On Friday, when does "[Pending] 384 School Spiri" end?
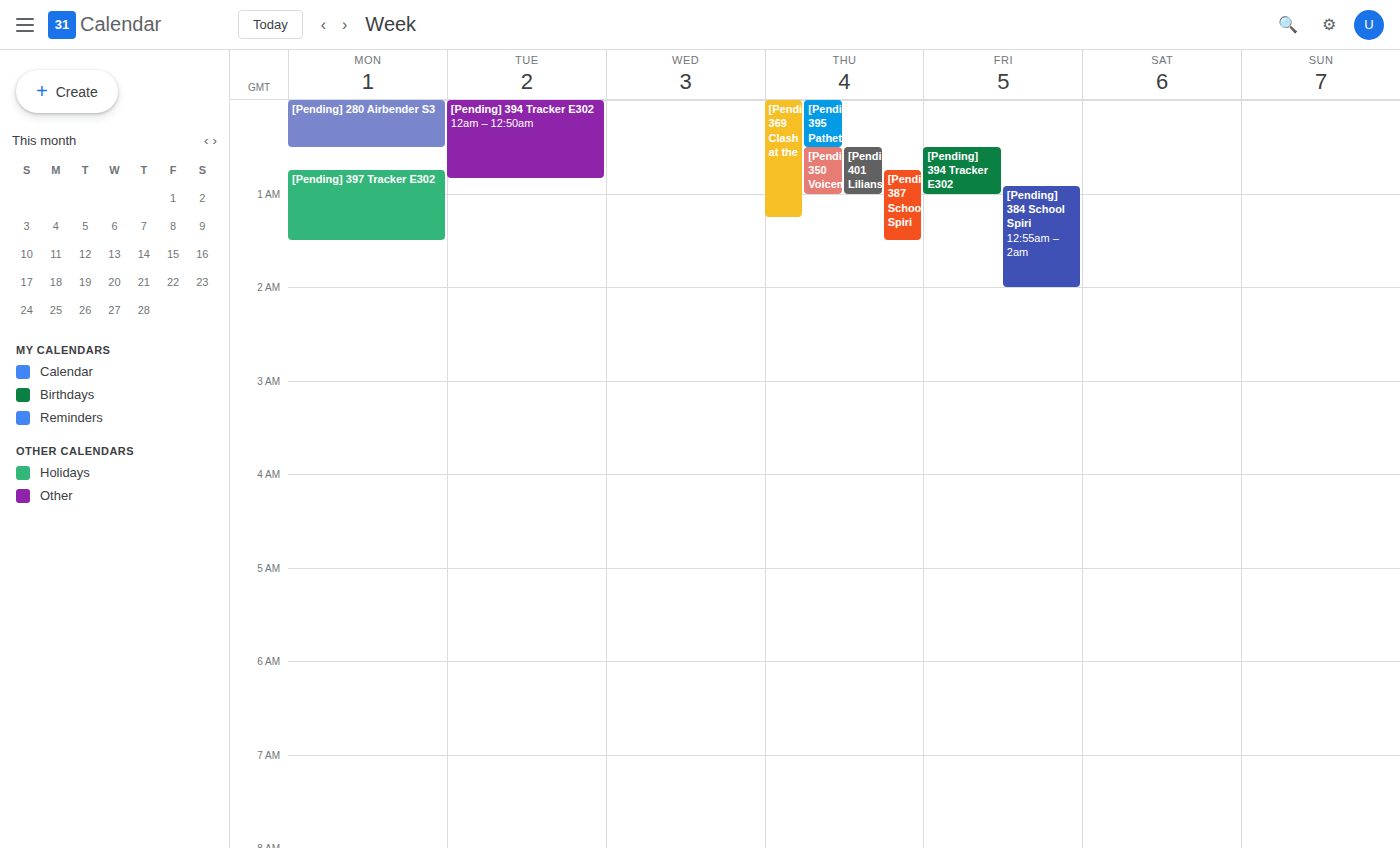
2:00 AM